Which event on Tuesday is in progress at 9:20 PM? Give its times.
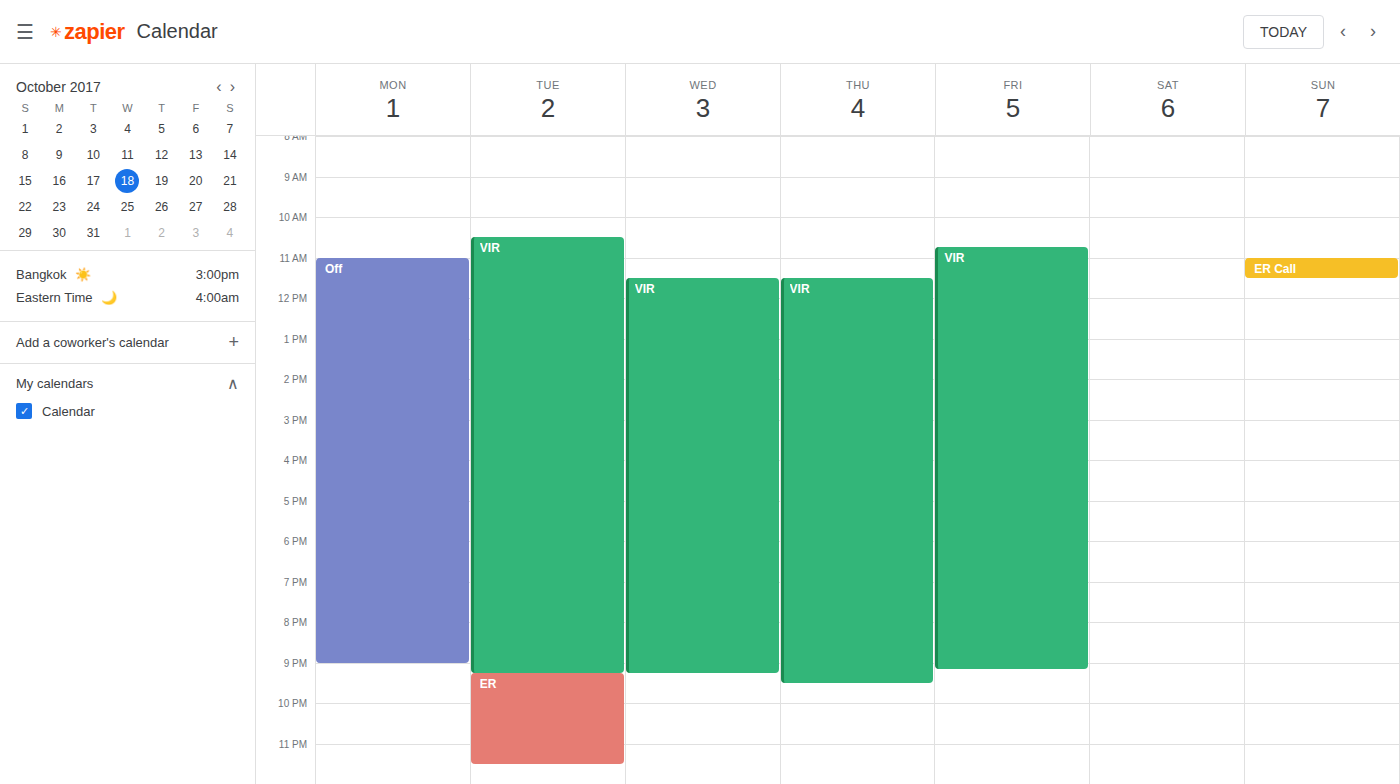
"ER", 9:15 PM to 11:30 PM